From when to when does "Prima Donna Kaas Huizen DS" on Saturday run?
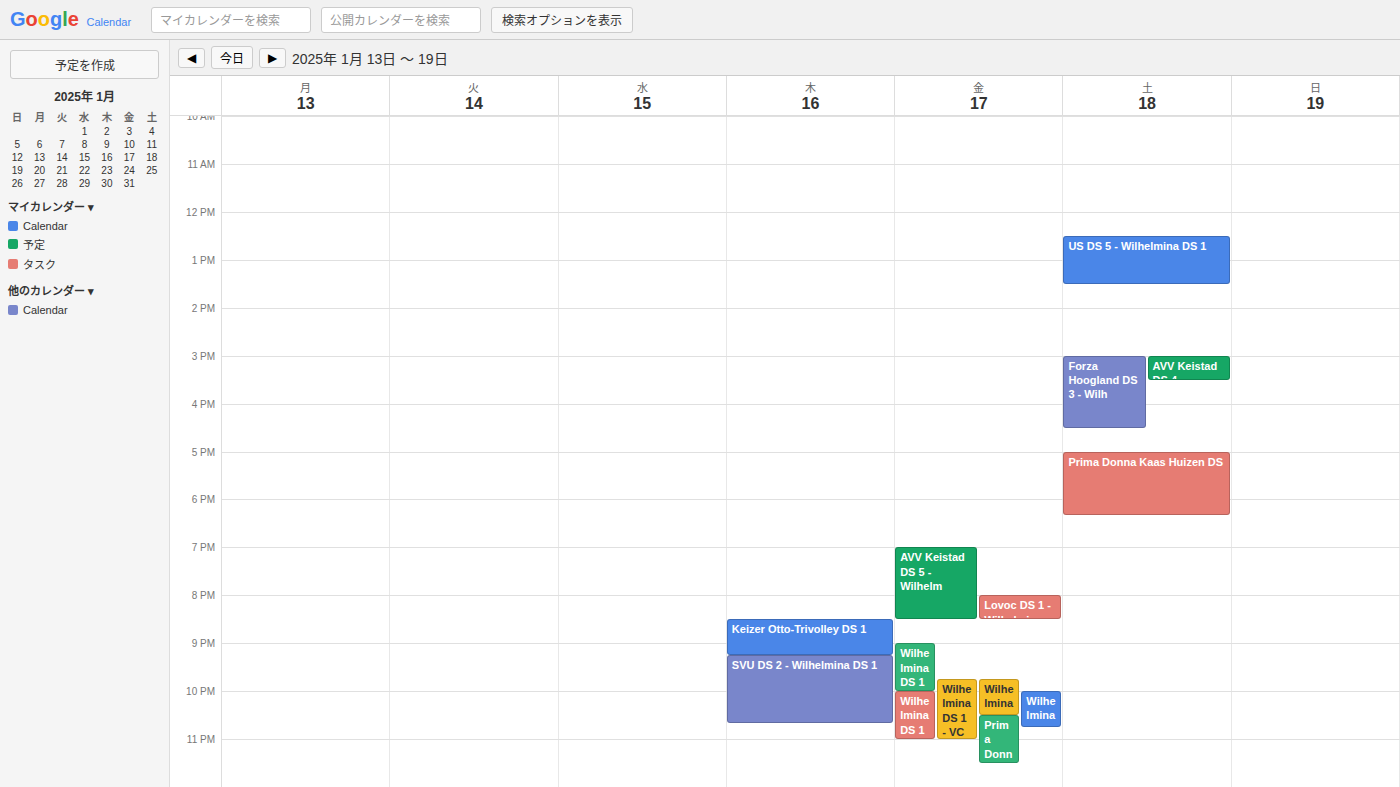
5:00 PM to 6:20 PM